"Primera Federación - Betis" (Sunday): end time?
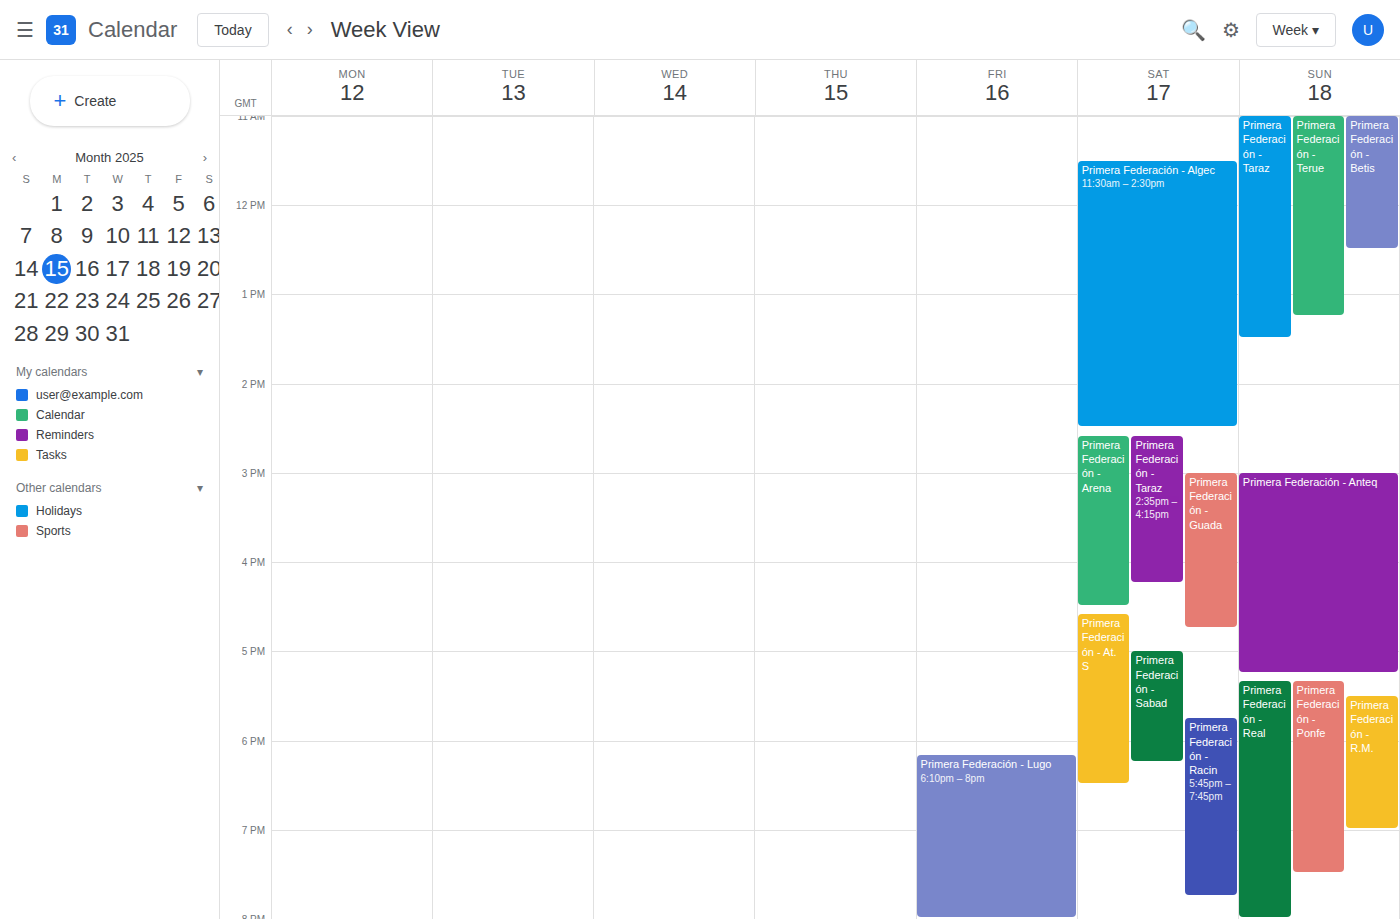
12:30 PM